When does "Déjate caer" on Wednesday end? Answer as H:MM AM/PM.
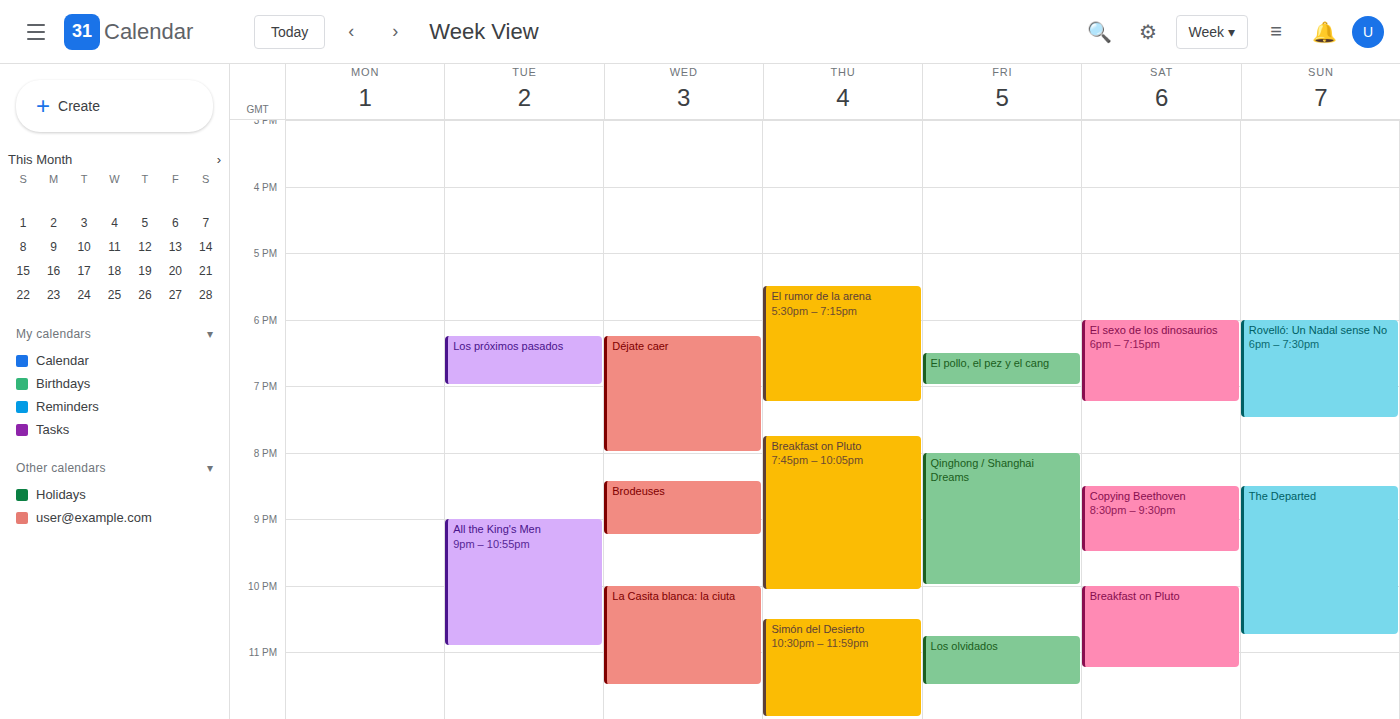
8:00 PM